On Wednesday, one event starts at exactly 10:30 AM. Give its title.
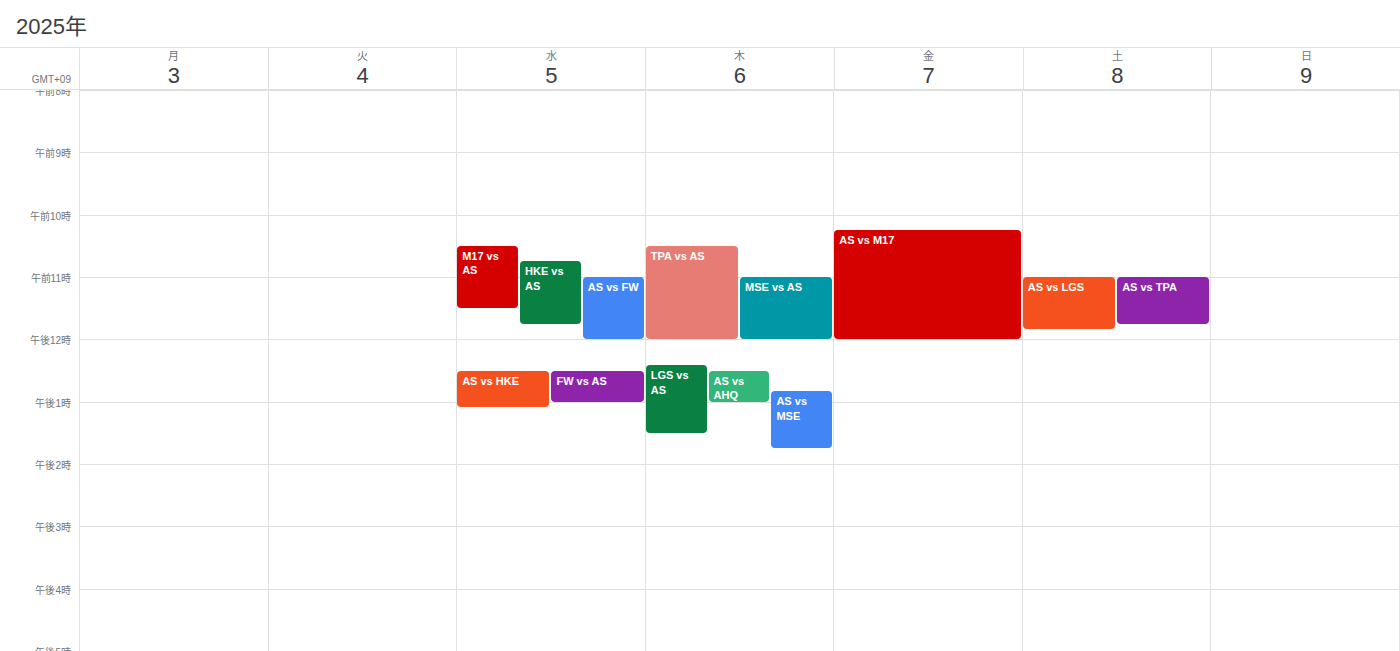
"M17 vs AS"